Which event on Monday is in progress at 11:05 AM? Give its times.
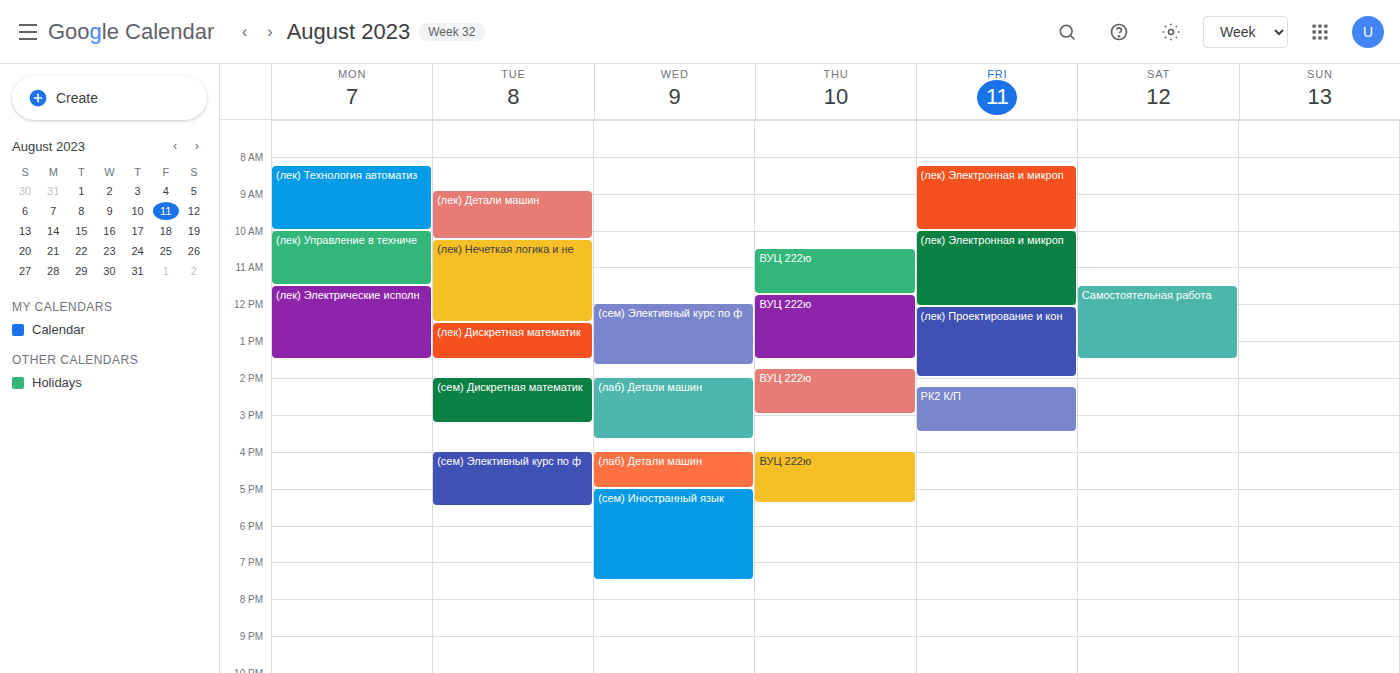
"(лек) Управление в техниче", 10:00 AM to 11:30 AM